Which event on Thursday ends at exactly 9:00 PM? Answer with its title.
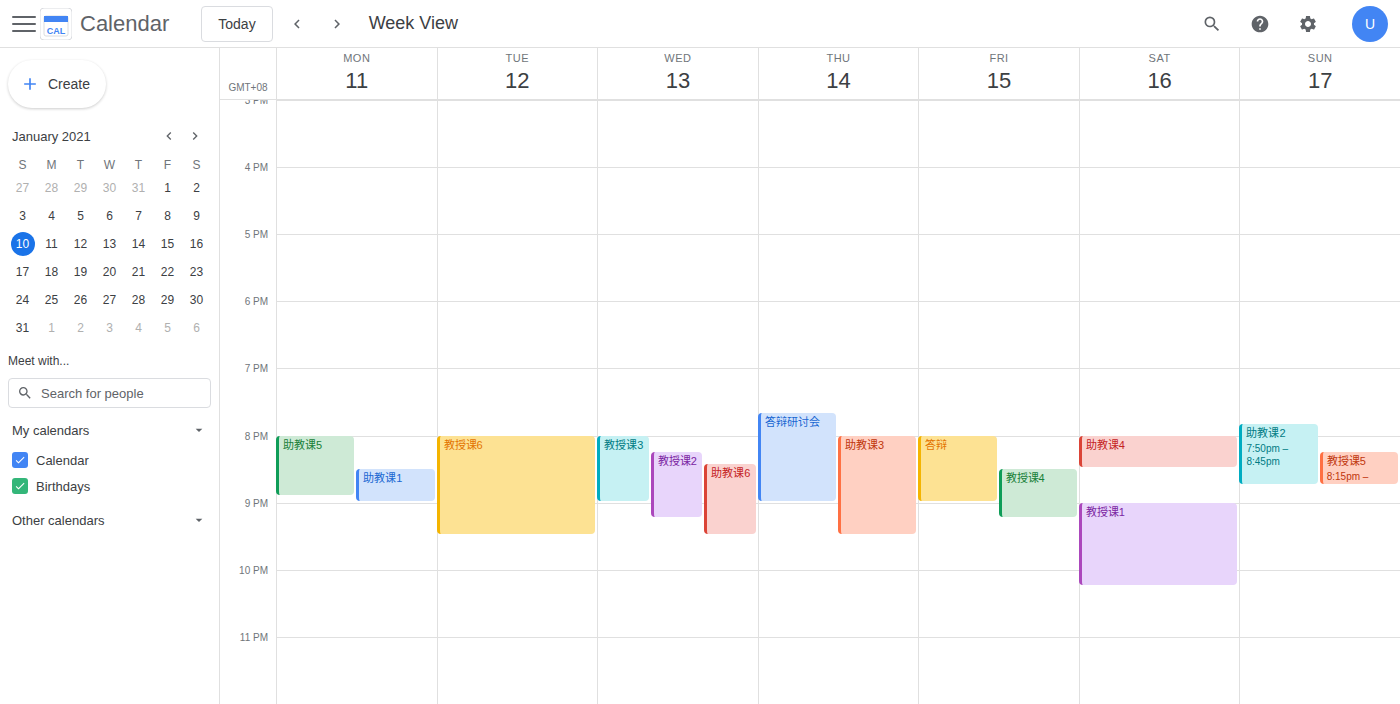
"答辩研讨会"